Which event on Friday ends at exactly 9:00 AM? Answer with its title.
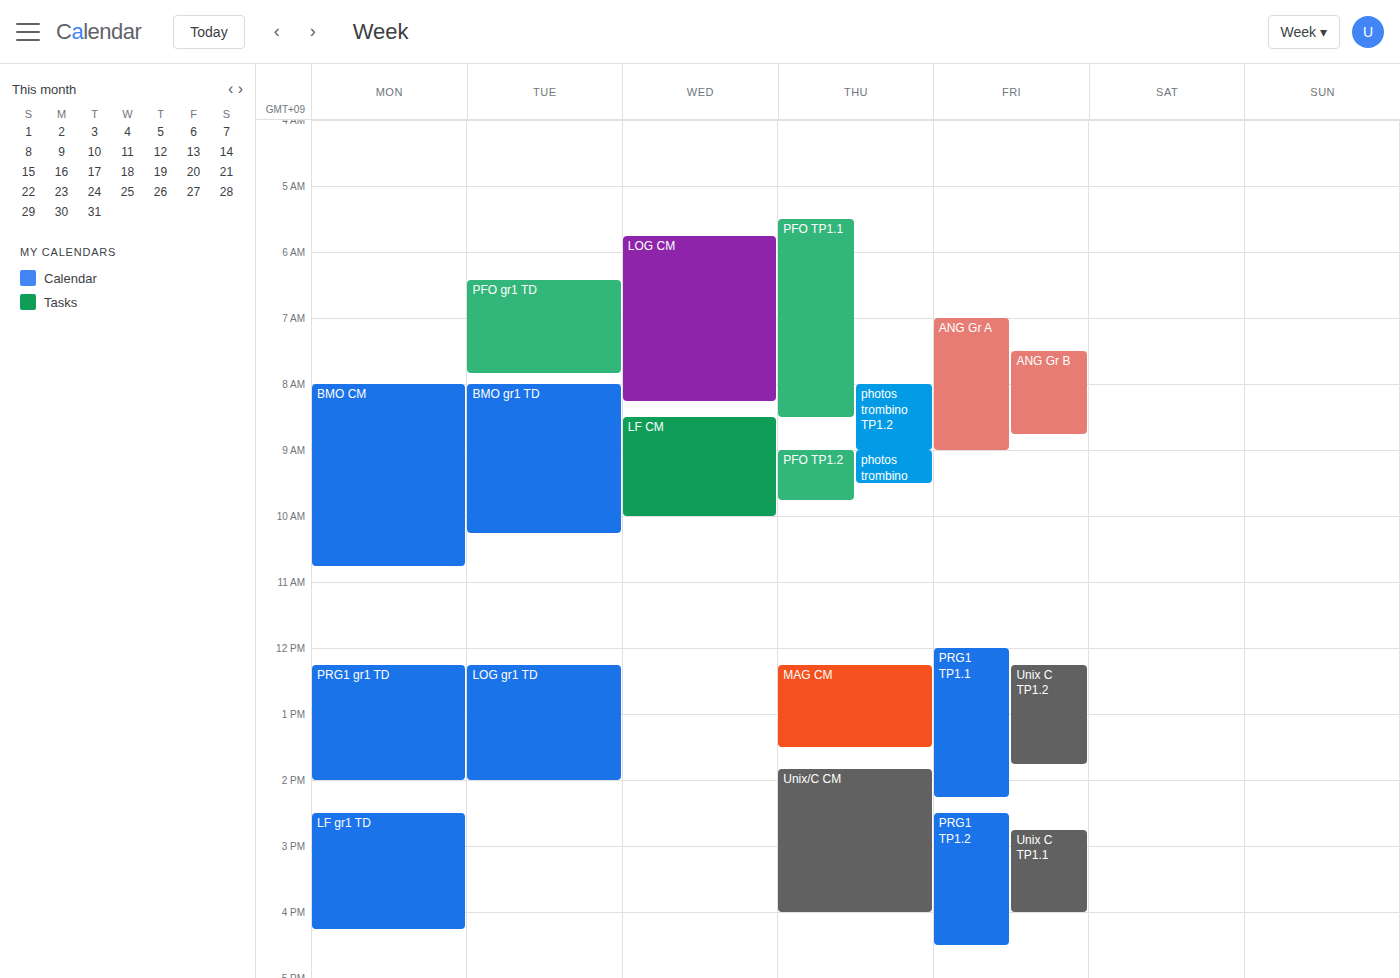
"ANG Gr A"